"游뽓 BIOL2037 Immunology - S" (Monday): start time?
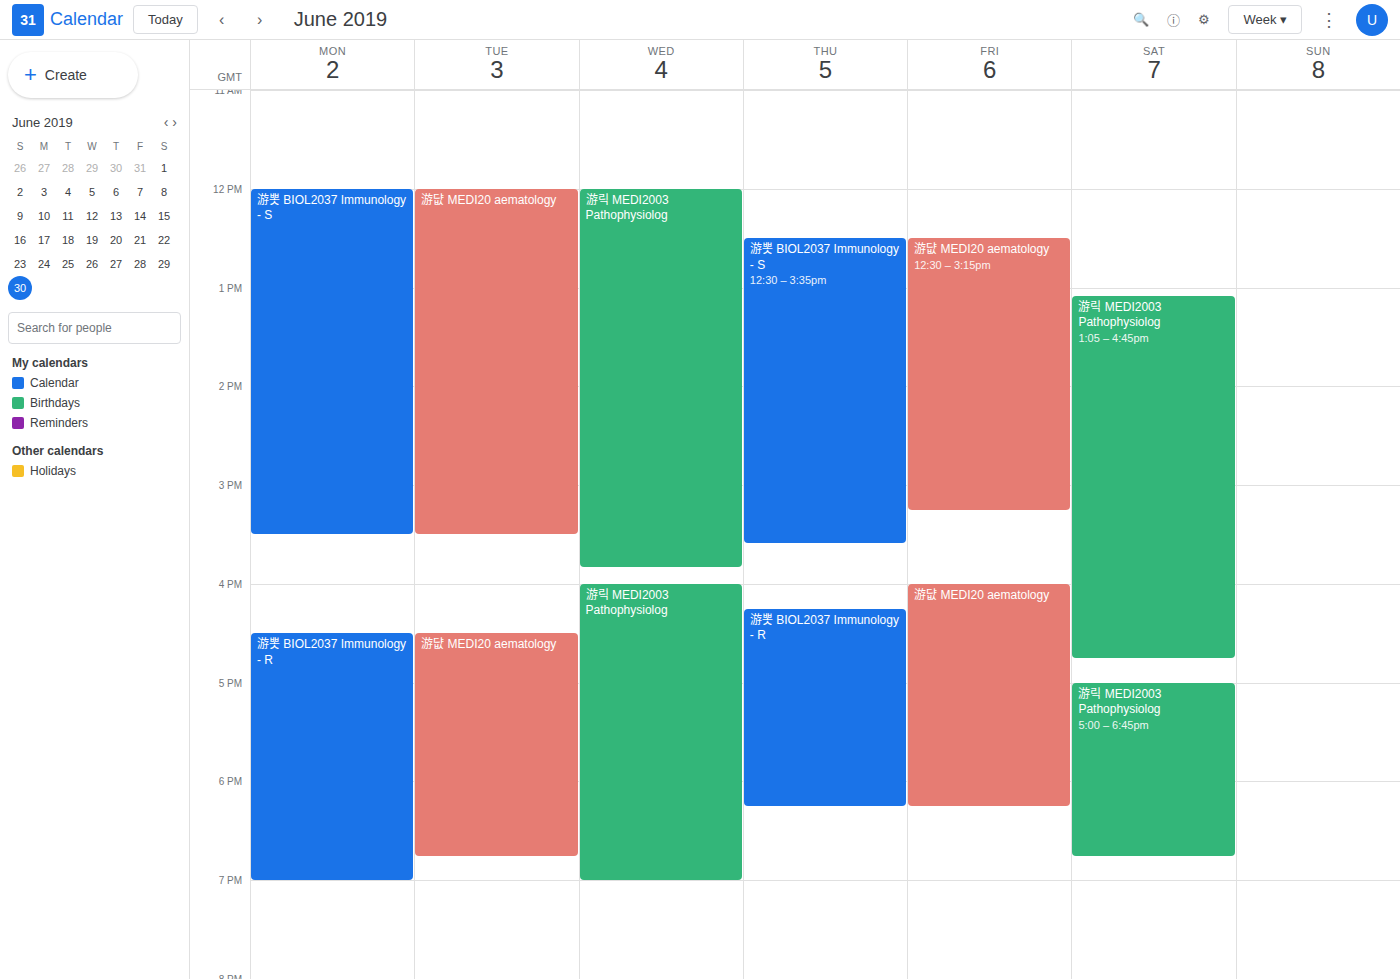
12:00 PM